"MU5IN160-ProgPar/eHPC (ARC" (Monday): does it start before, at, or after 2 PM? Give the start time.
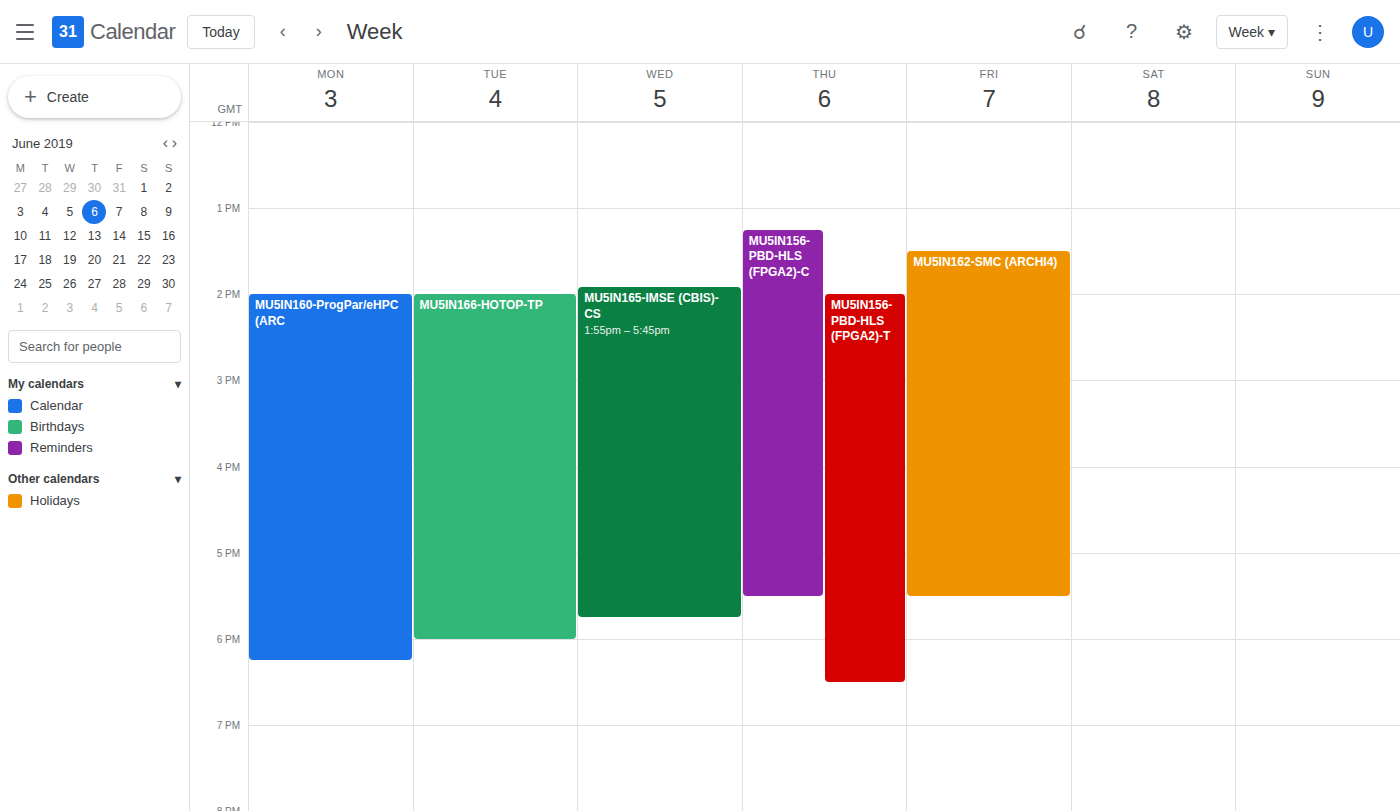
2:00 PM -- exactly at 2 PM, on the 2 PM line.